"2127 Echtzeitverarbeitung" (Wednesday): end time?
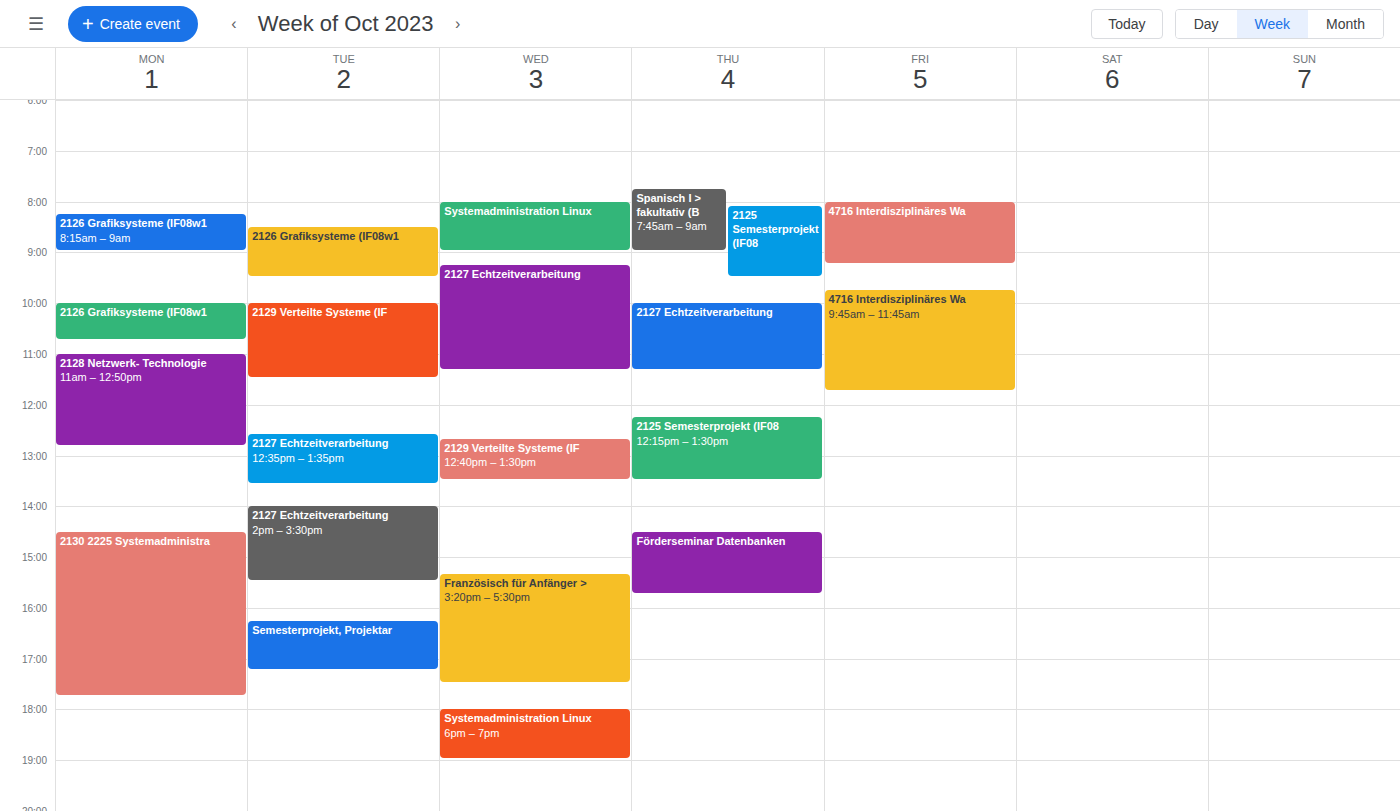
11:20 AM